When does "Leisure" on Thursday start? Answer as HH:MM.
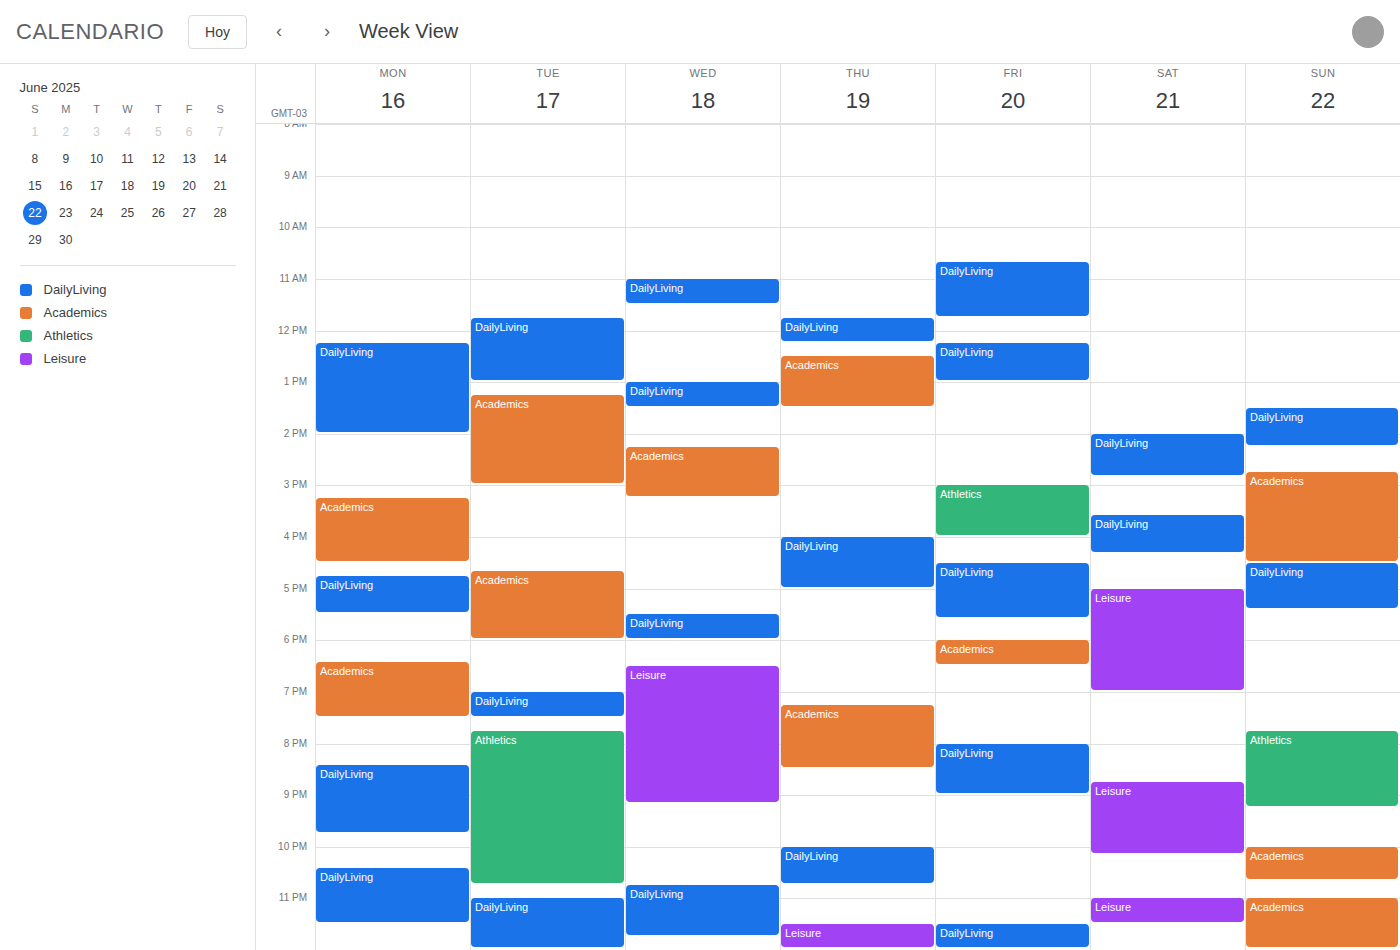
23:30